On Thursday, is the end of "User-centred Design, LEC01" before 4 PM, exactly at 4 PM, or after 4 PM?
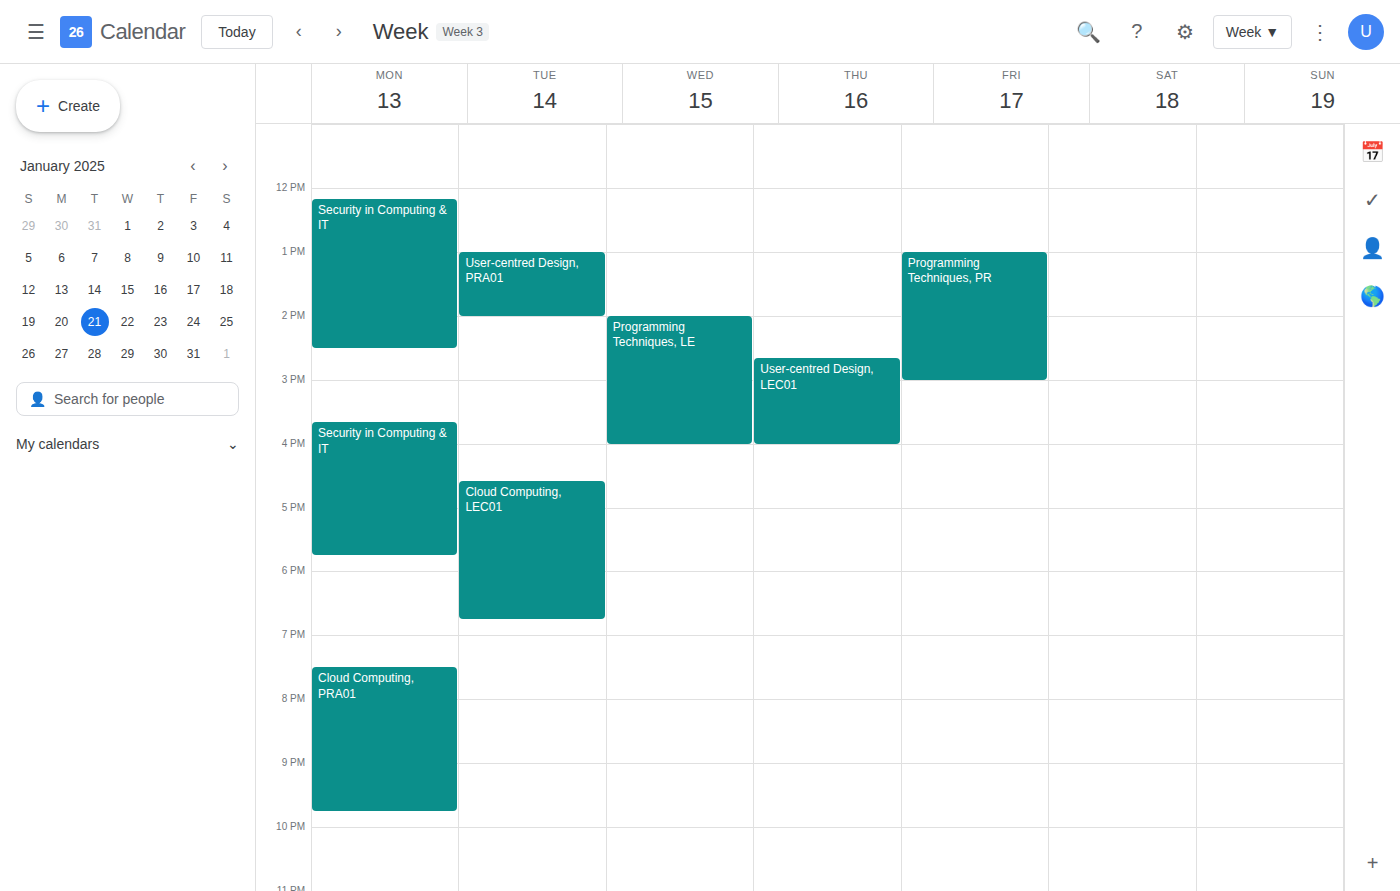
4:00 PM -- exactly at 4 PM, on the 4 PM line.